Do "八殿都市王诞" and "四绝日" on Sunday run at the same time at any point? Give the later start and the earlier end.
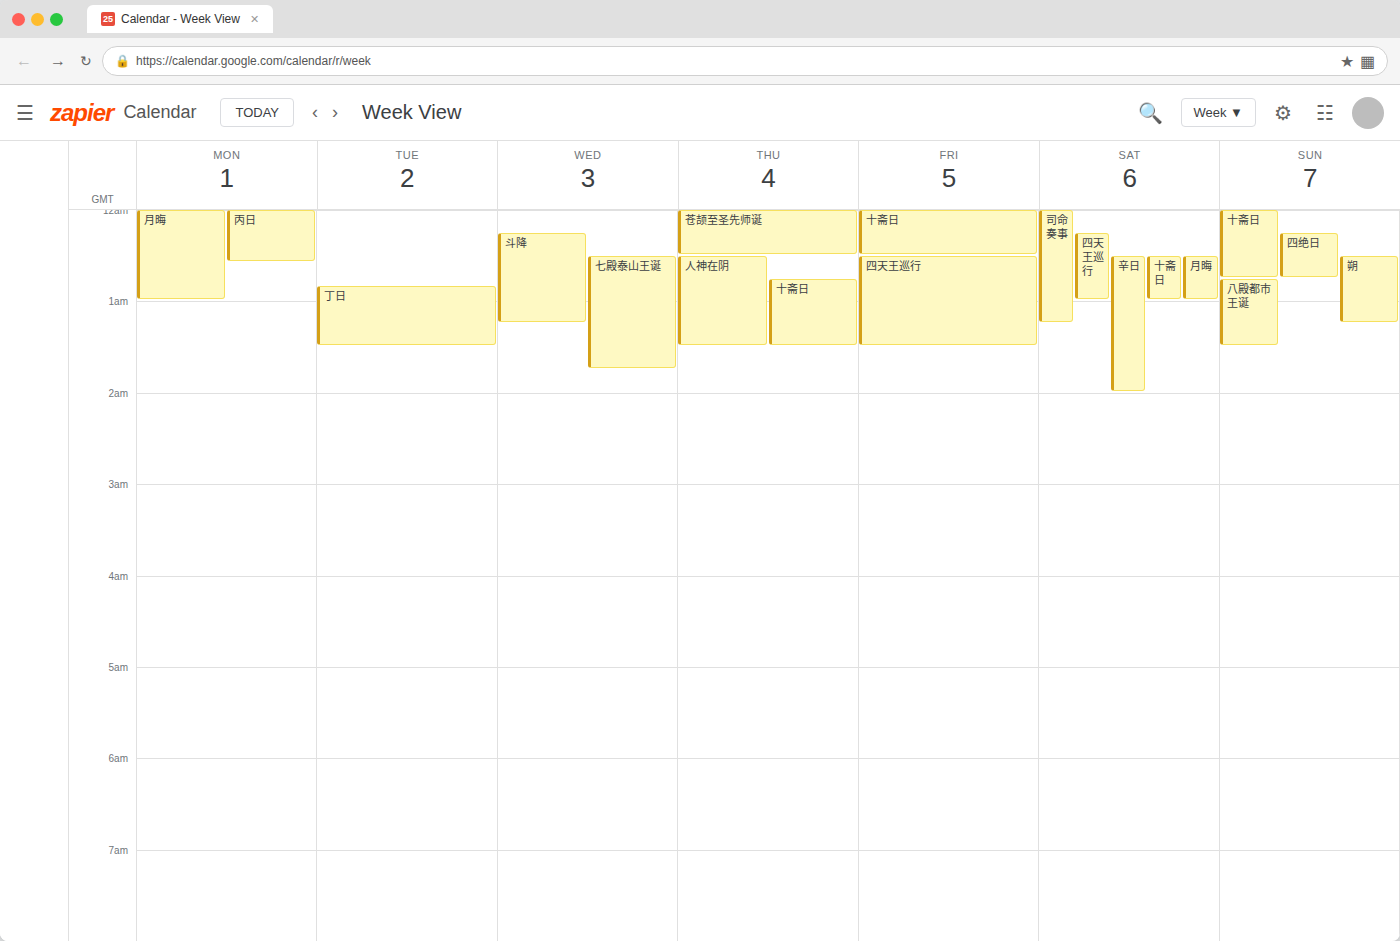
"四绝日" ends at 00:45, exactly when "八殿都市王诞" starts -- they touch but do not overlap.